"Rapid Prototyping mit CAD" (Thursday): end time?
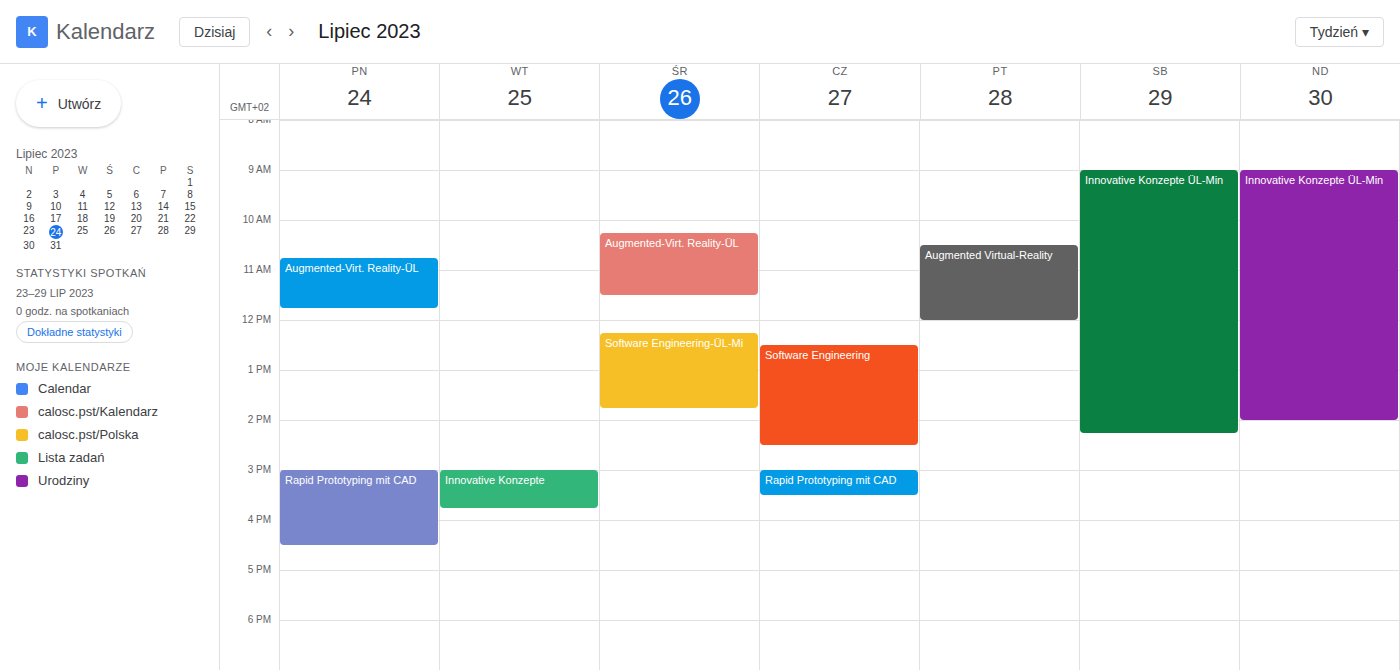
3:30 PM